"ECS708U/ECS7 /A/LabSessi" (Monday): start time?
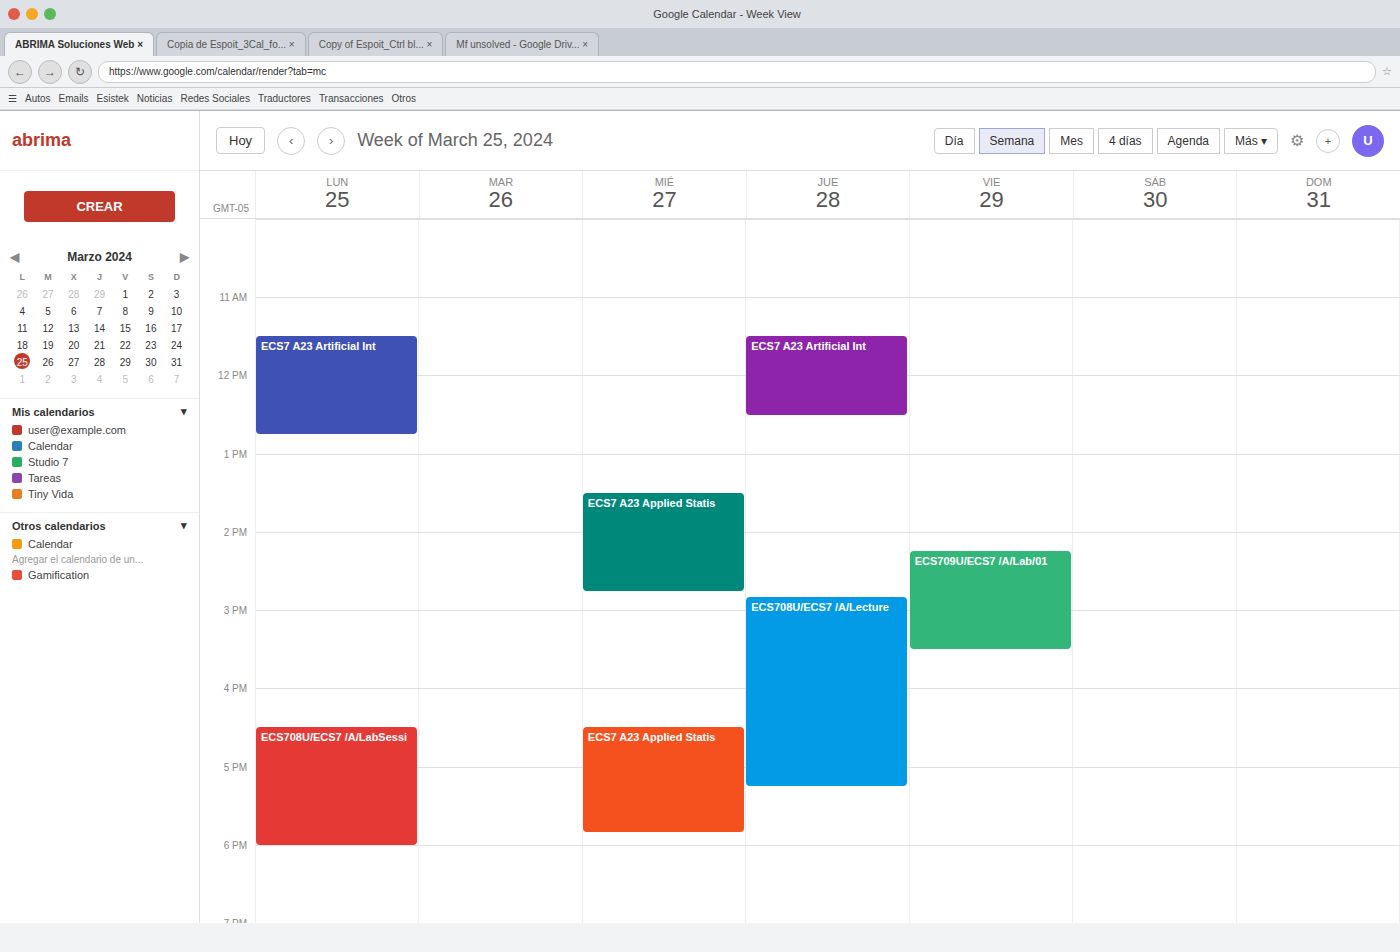
4:30 PM